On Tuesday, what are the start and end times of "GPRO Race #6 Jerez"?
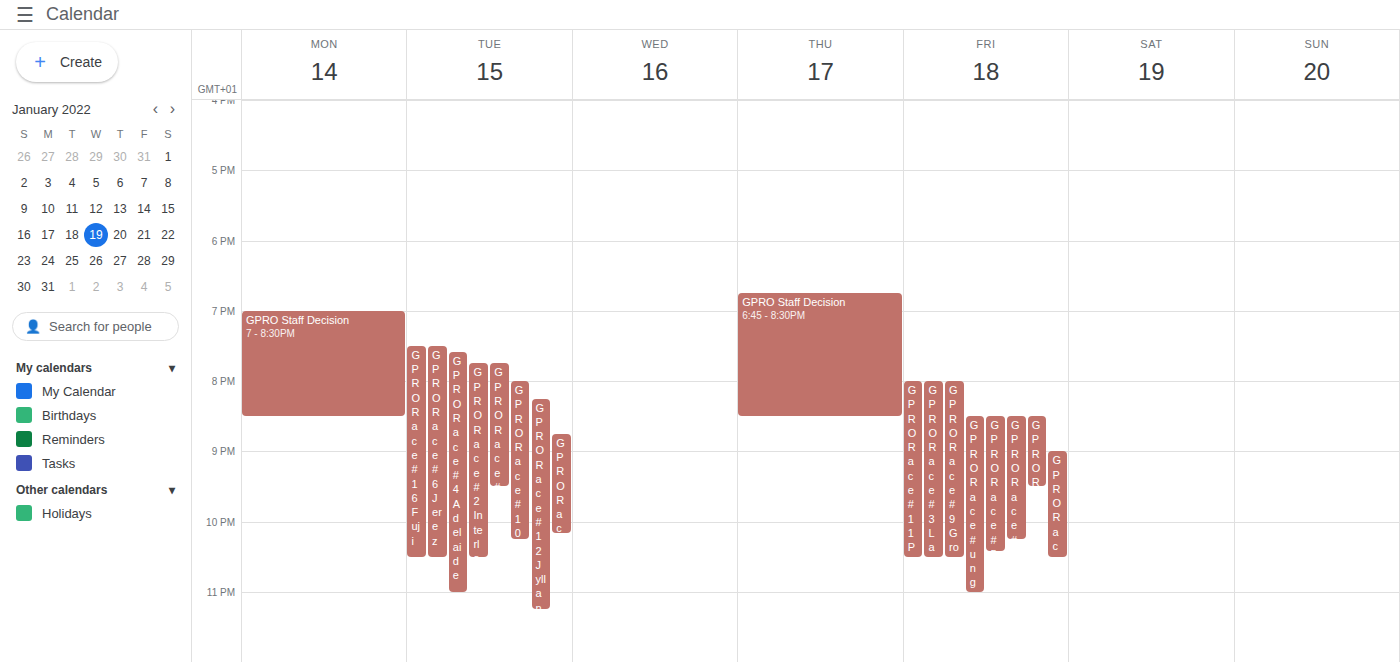
7:30 PM to 10:30 PM